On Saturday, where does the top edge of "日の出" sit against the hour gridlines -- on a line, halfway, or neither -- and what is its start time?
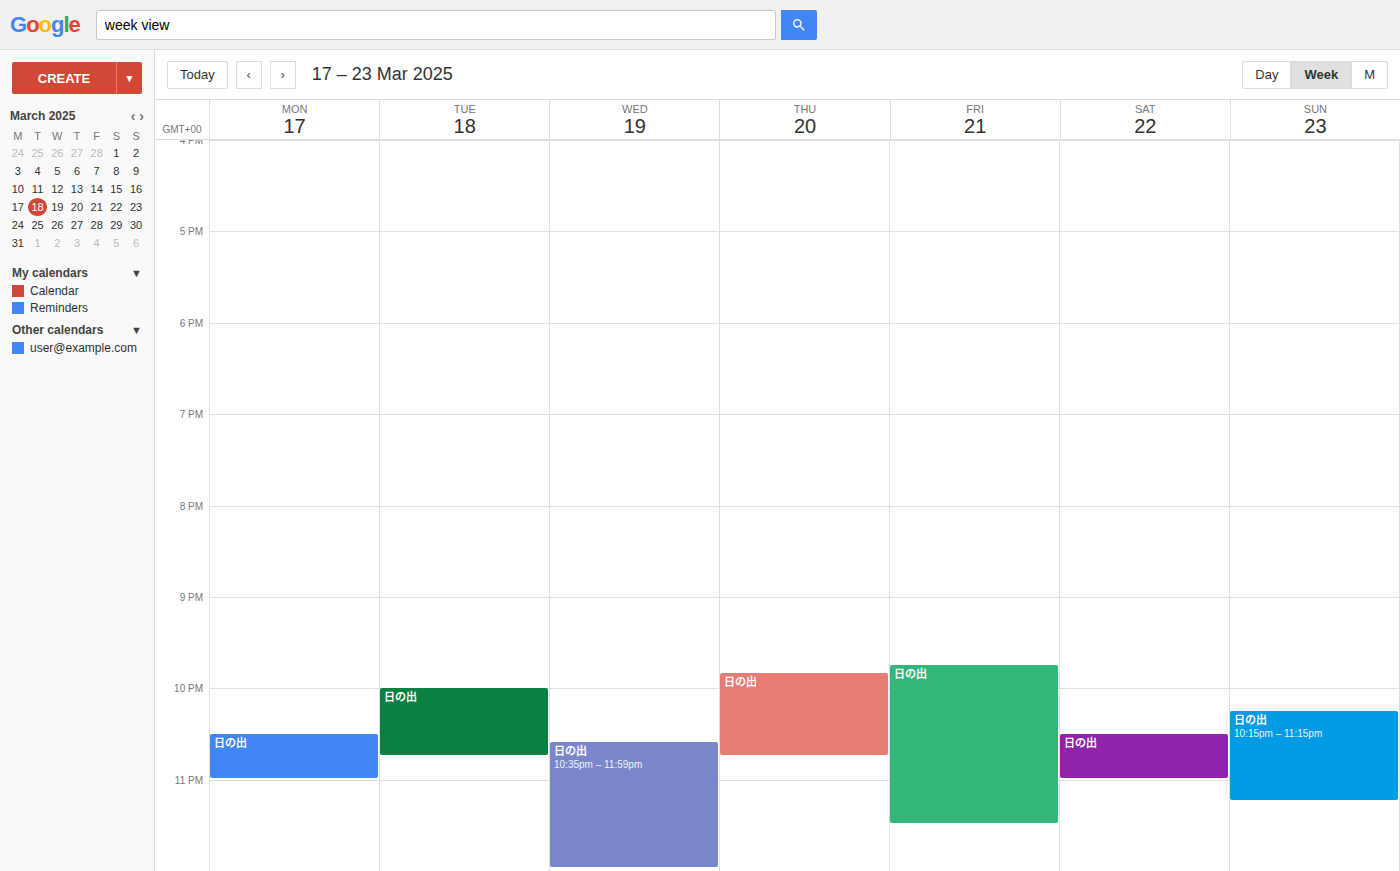
22:30 -- halfway between the 22:00 and 23:00 lines.